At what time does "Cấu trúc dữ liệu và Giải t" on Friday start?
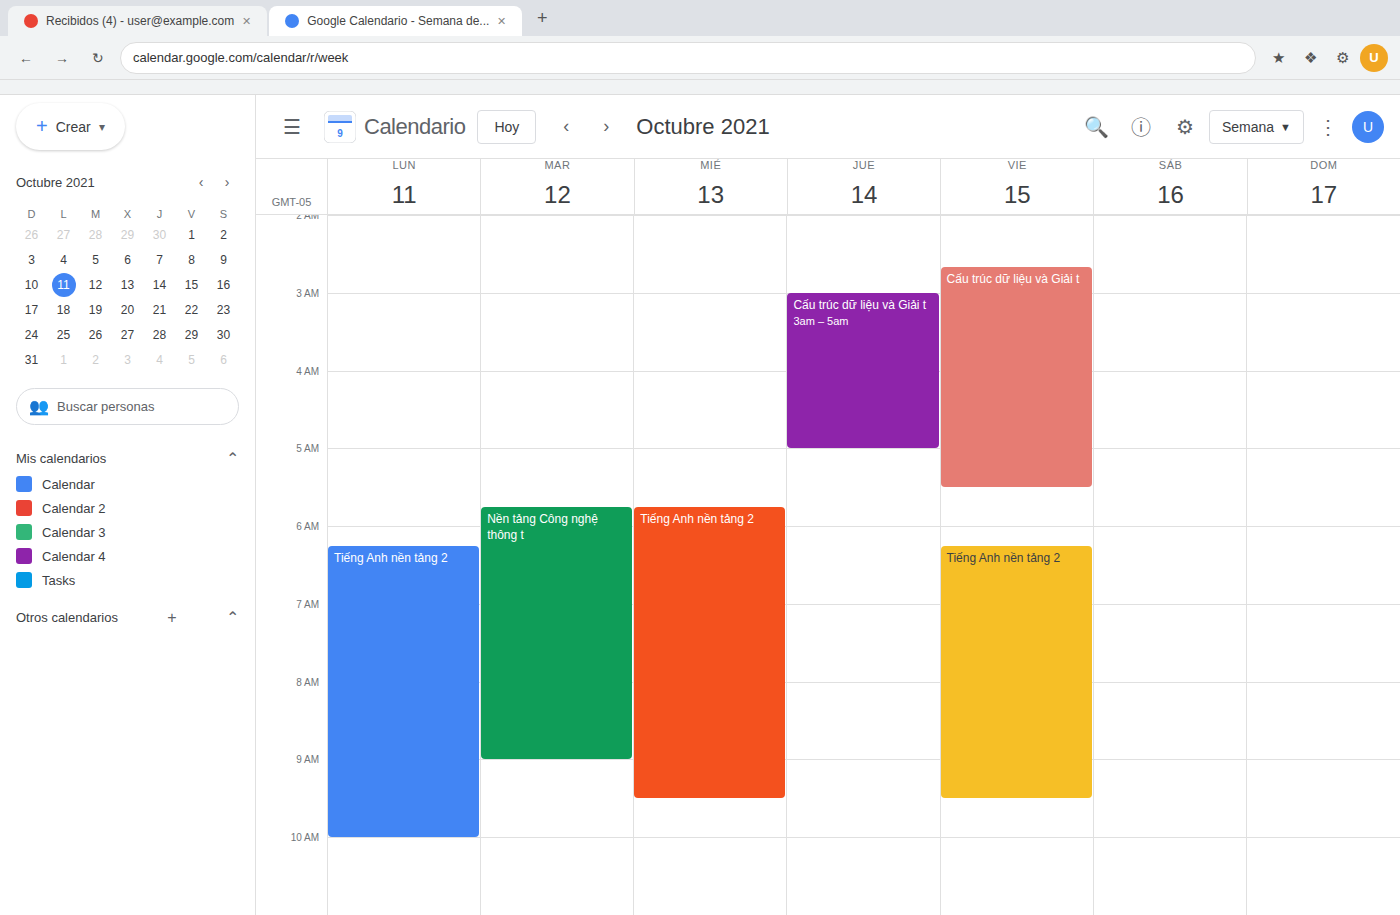
2:40 AM